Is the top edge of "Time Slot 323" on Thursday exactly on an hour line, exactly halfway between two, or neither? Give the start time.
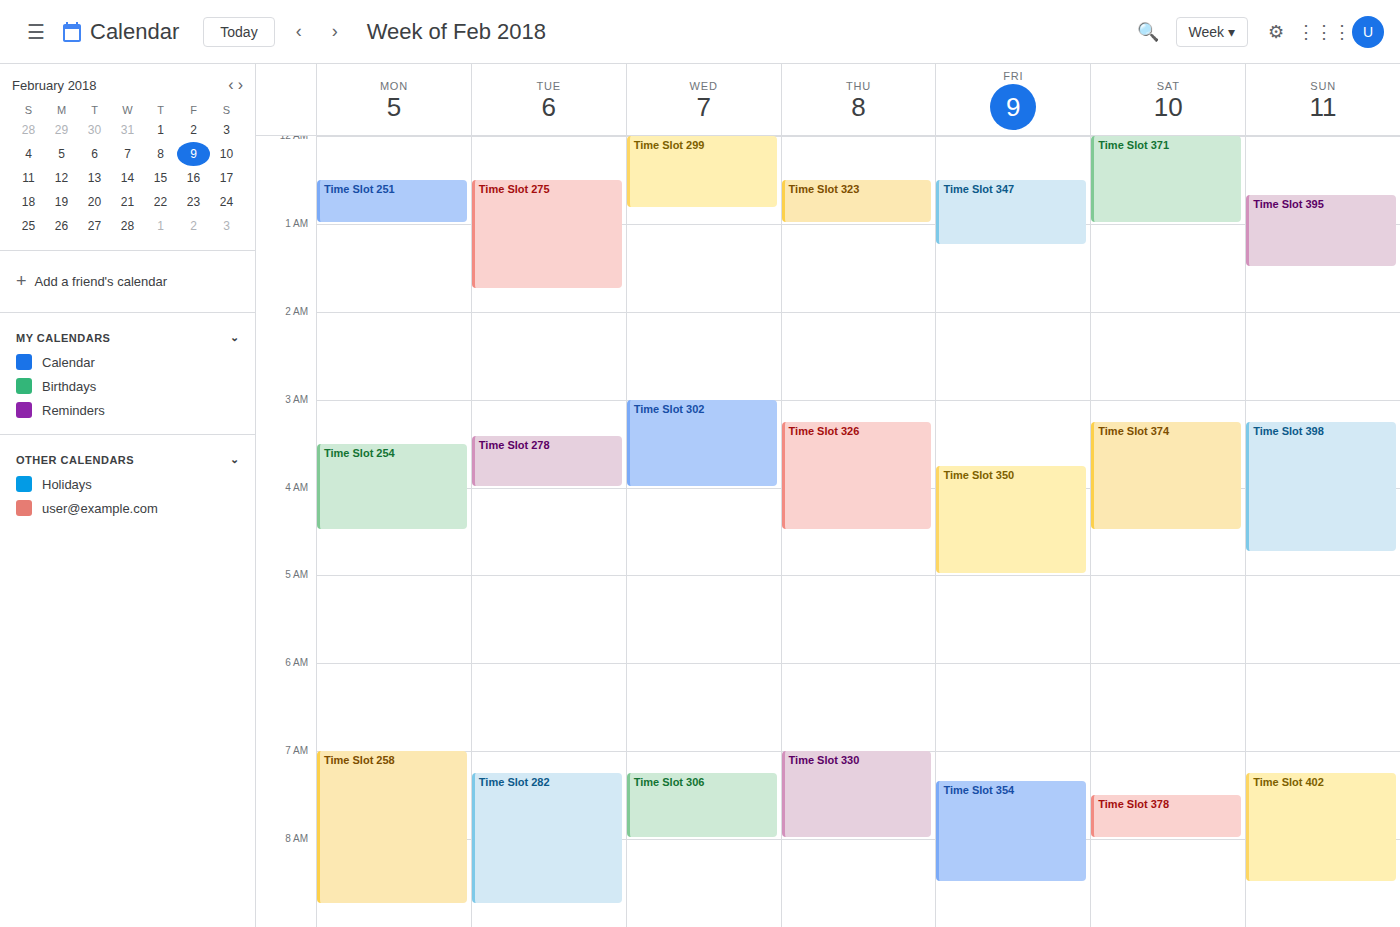
12:30 AM -- halfway between the 12 AM and 1 AM lines.